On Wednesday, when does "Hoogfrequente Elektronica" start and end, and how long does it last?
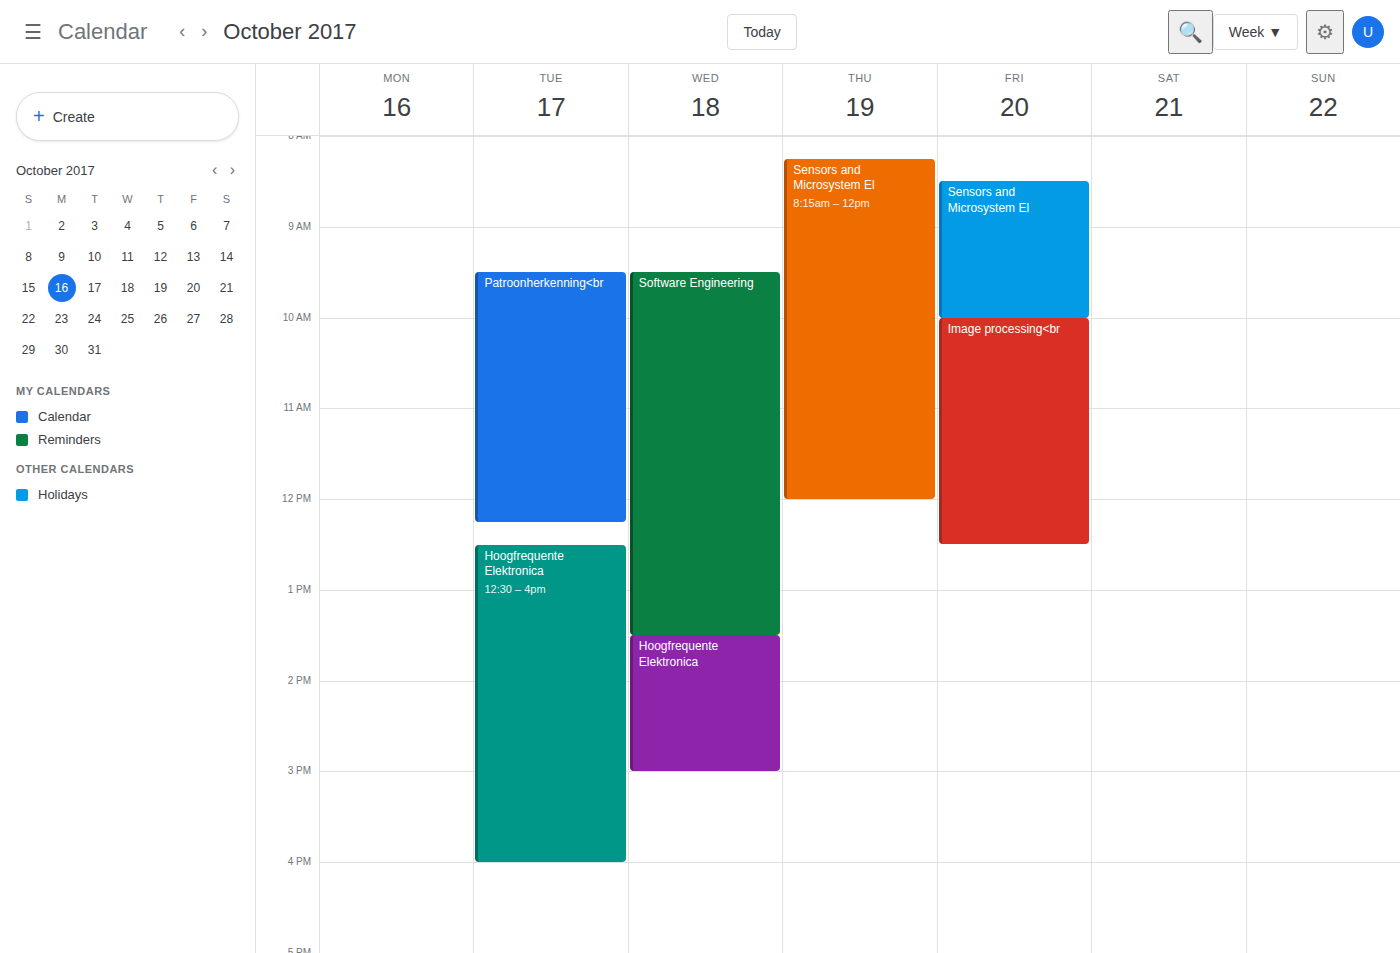
1:30 PM to 3:00 PM, 1 hour 30 minutes